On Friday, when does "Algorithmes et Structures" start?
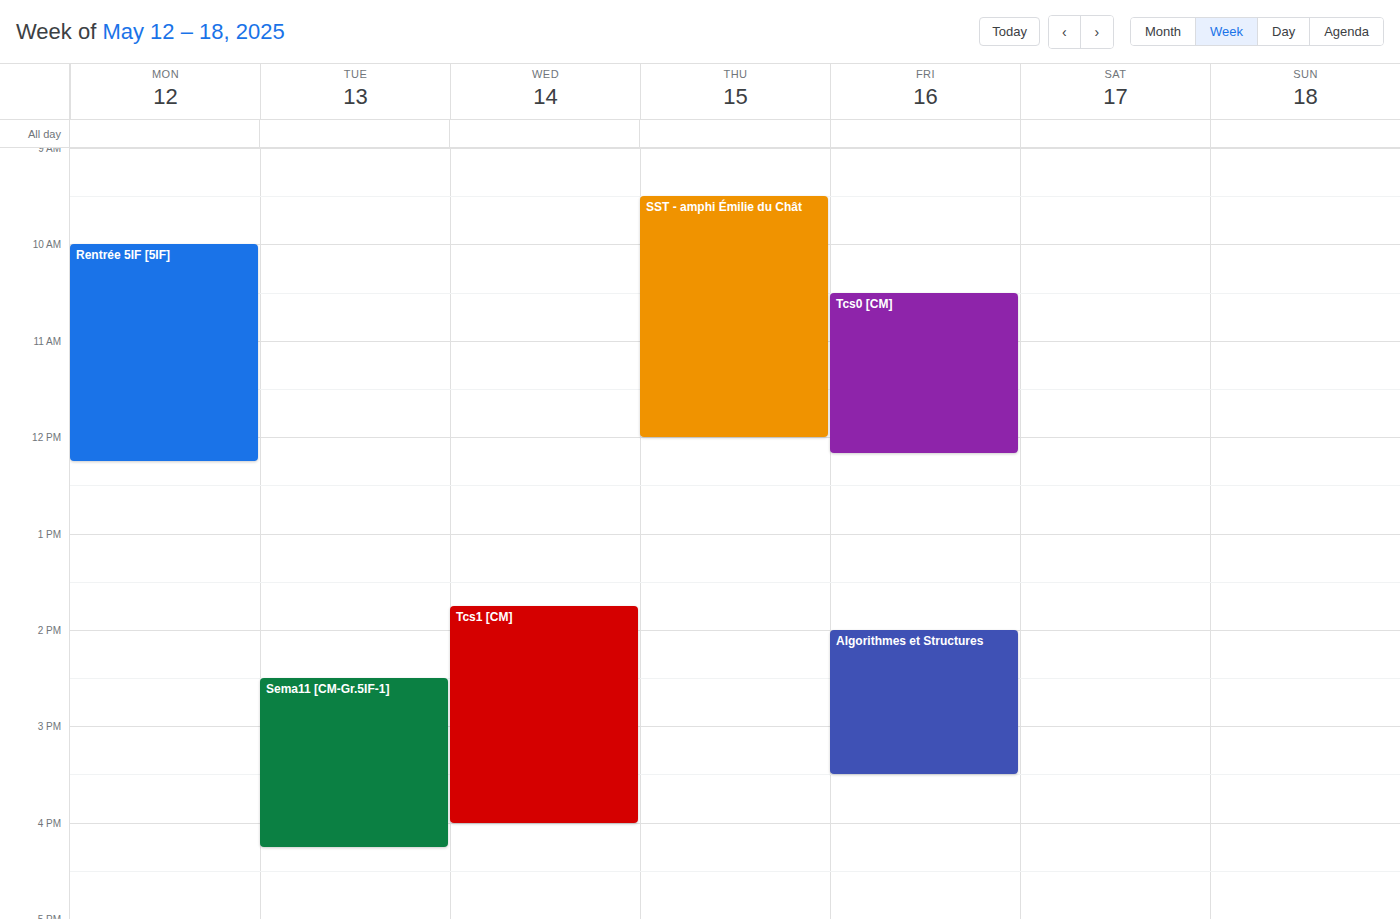
14:00